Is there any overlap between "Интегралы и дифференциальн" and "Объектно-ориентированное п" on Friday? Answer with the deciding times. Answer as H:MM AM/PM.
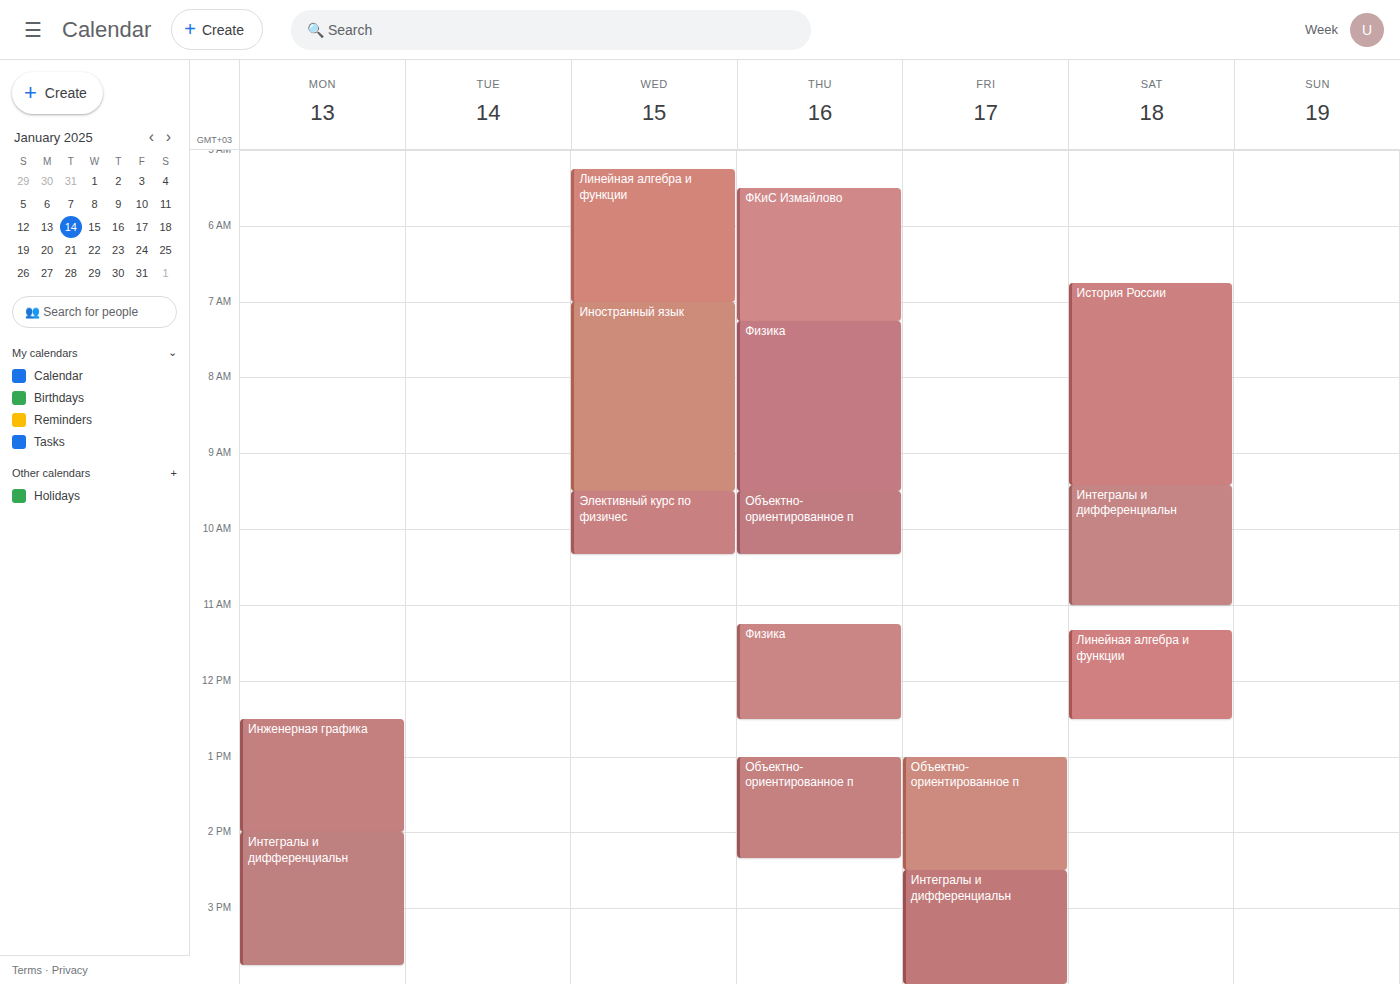
"Объектно-ориентированное п" ends at 2:30 PM, exactly when "Интегралы и дифференциальн" starts -- they touch but do not overlap.